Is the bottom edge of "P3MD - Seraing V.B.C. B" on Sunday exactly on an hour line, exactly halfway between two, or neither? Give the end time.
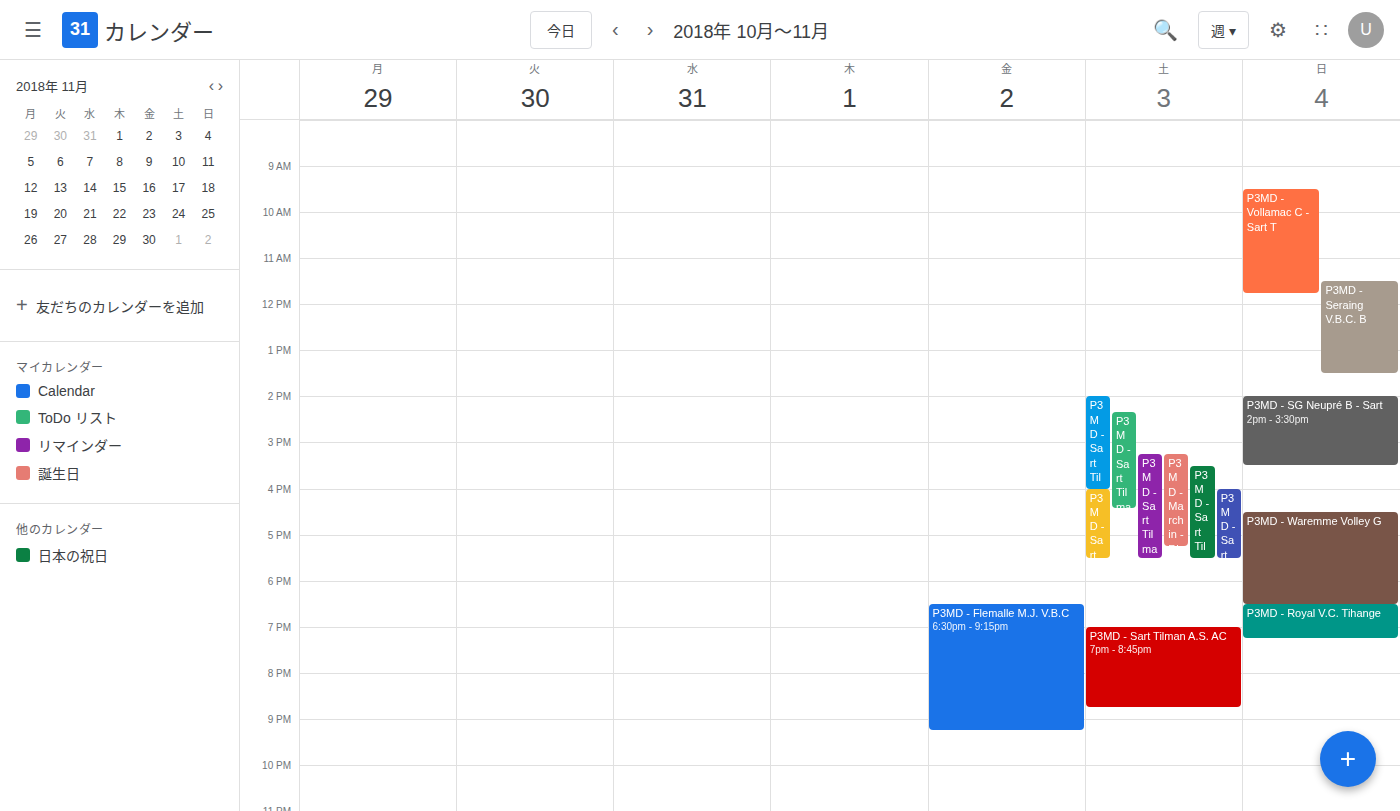
1:30 PM -- halfway between the 1 PM and 2 PM lines.